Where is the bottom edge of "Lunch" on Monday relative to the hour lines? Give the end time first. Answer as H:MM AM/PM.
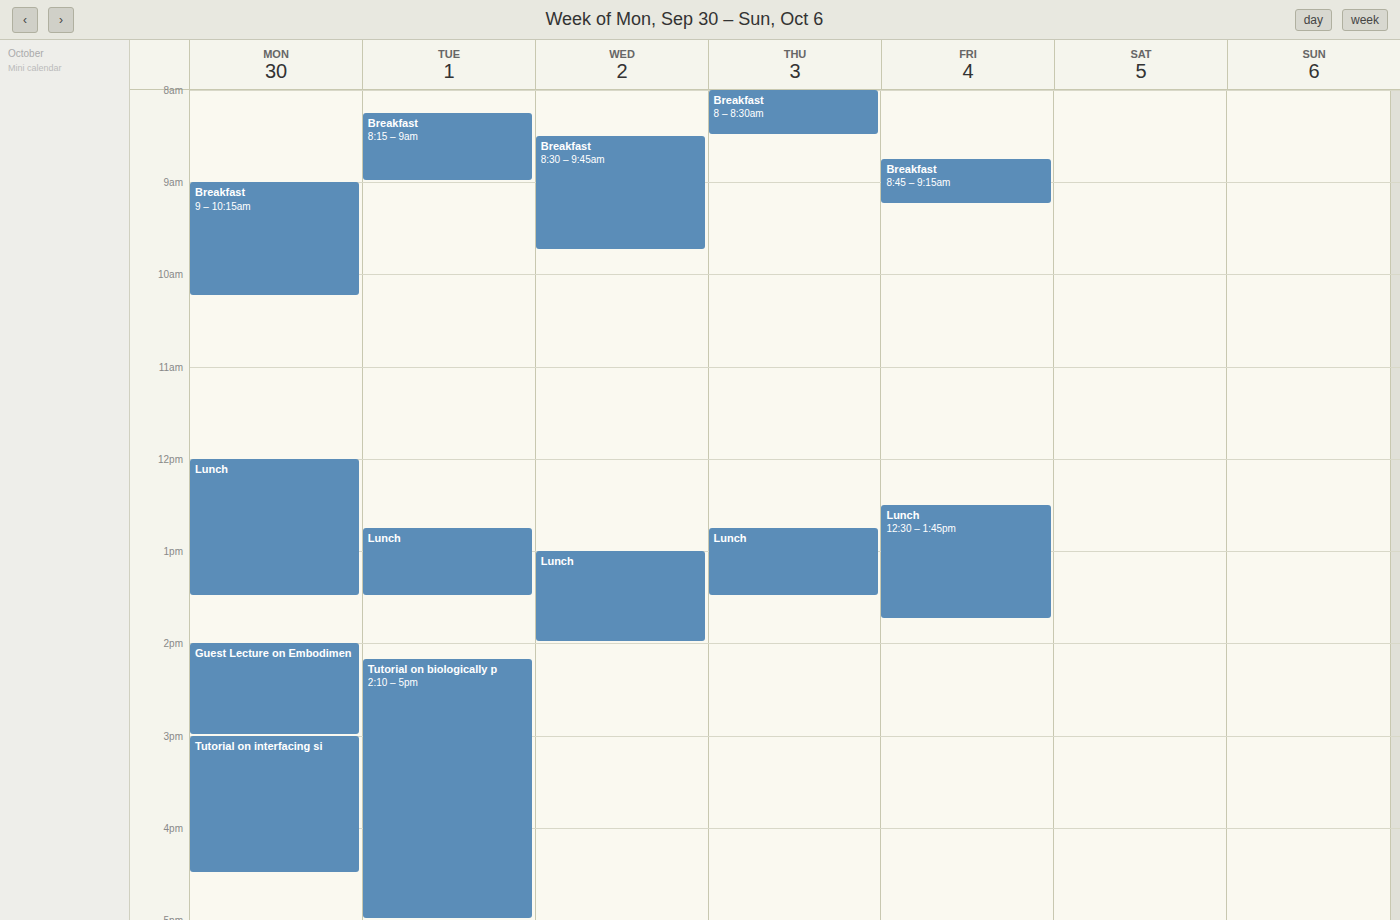
1:30 PM -- halfway between the 1 PM and 2 PM lines.